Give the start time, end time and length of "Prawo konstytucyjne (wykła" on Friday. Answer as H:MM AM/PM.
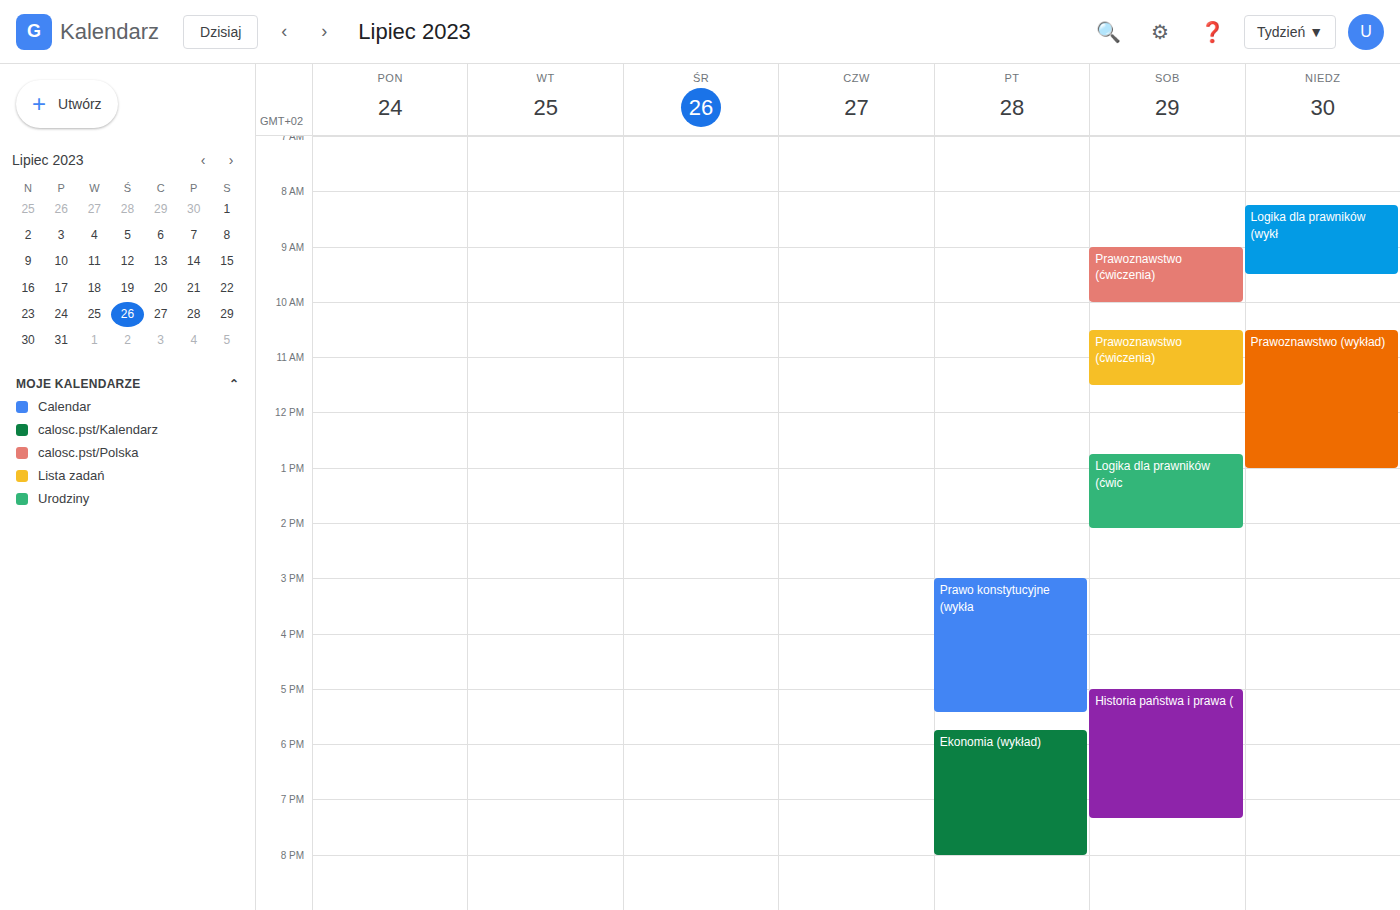
3:00 PM to 5:25 PM, 2 hours 25 minutes